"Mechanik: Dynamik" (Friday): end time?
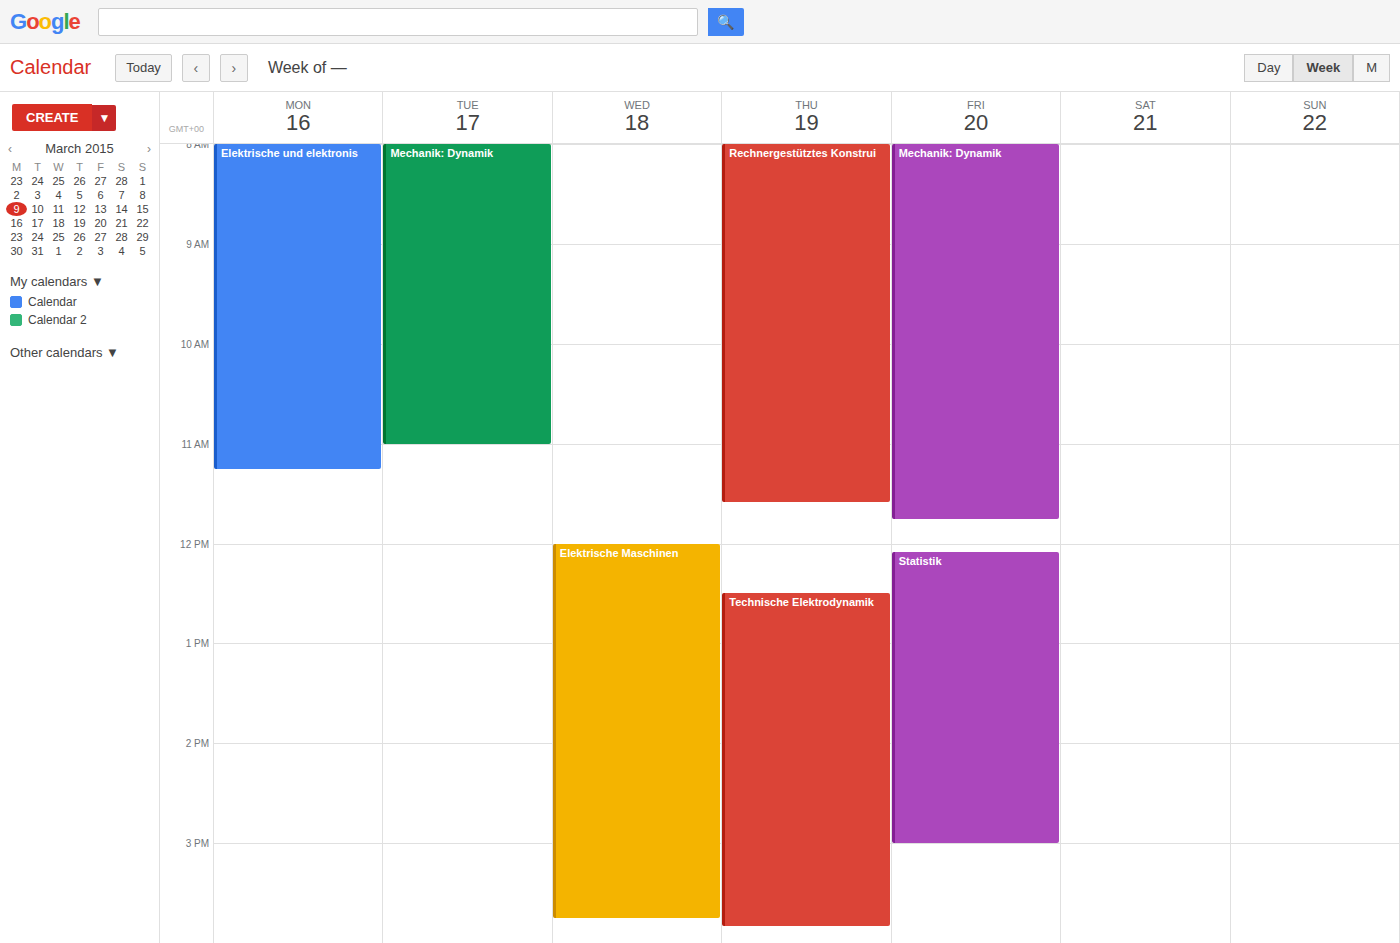
11:45 AM